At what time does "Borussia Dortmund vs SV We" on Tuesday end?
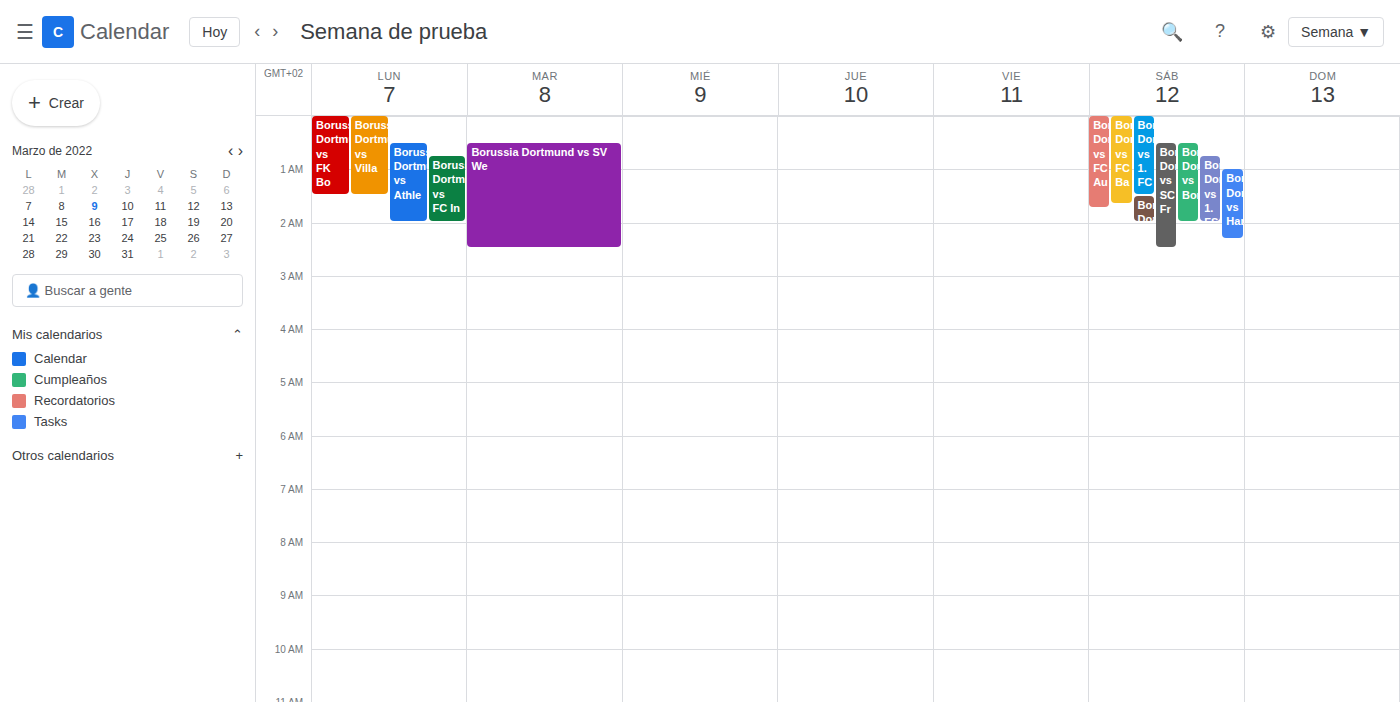
2:30 AM